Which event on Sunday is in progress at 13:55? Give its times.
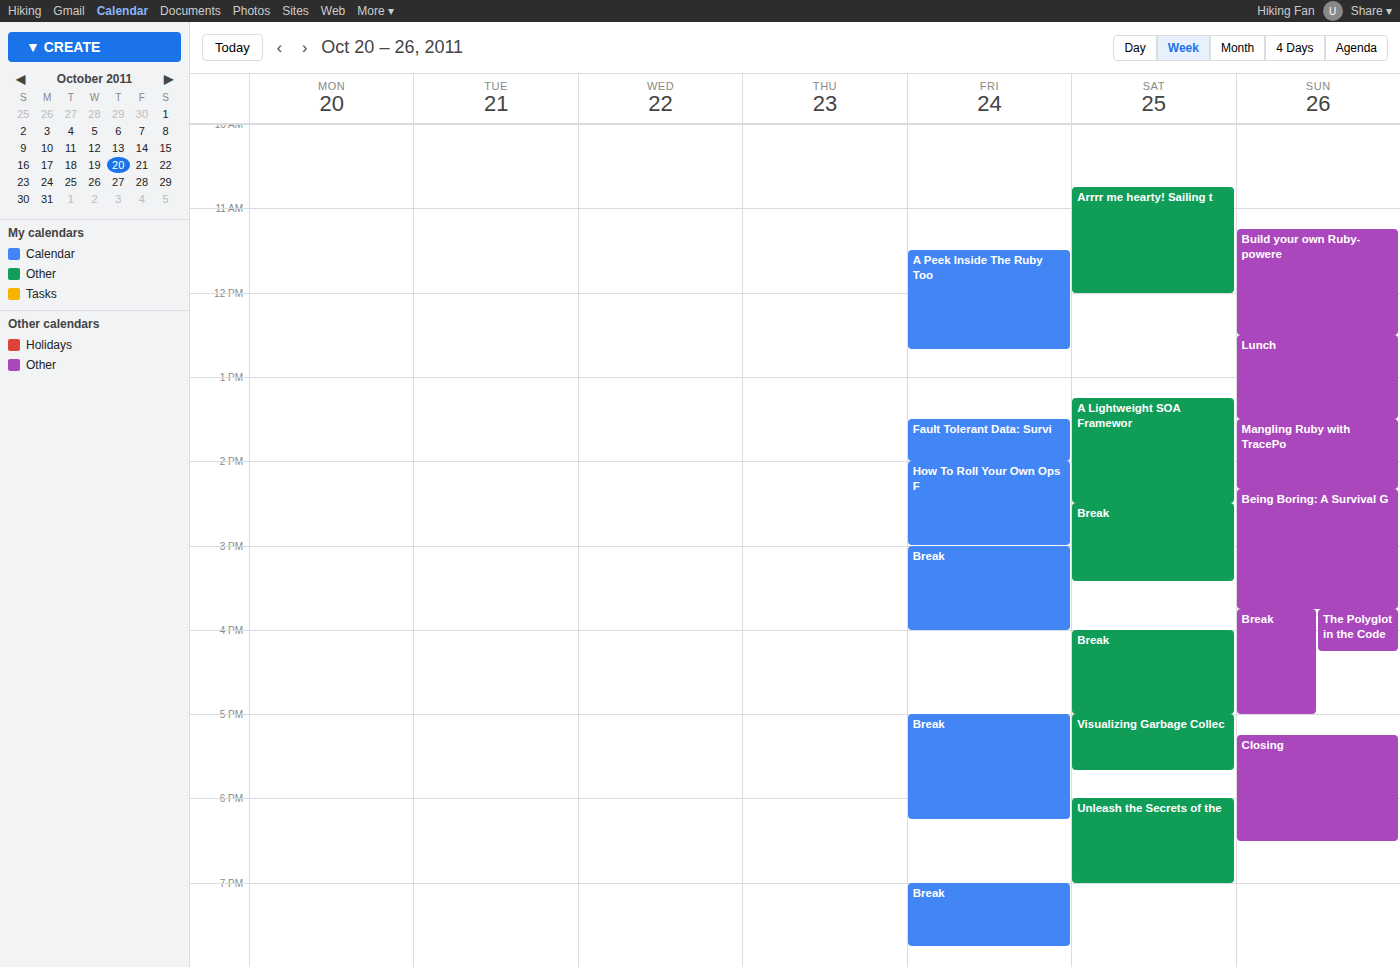
"Mangling Ruby with TracePo", 13:30 to 14:20